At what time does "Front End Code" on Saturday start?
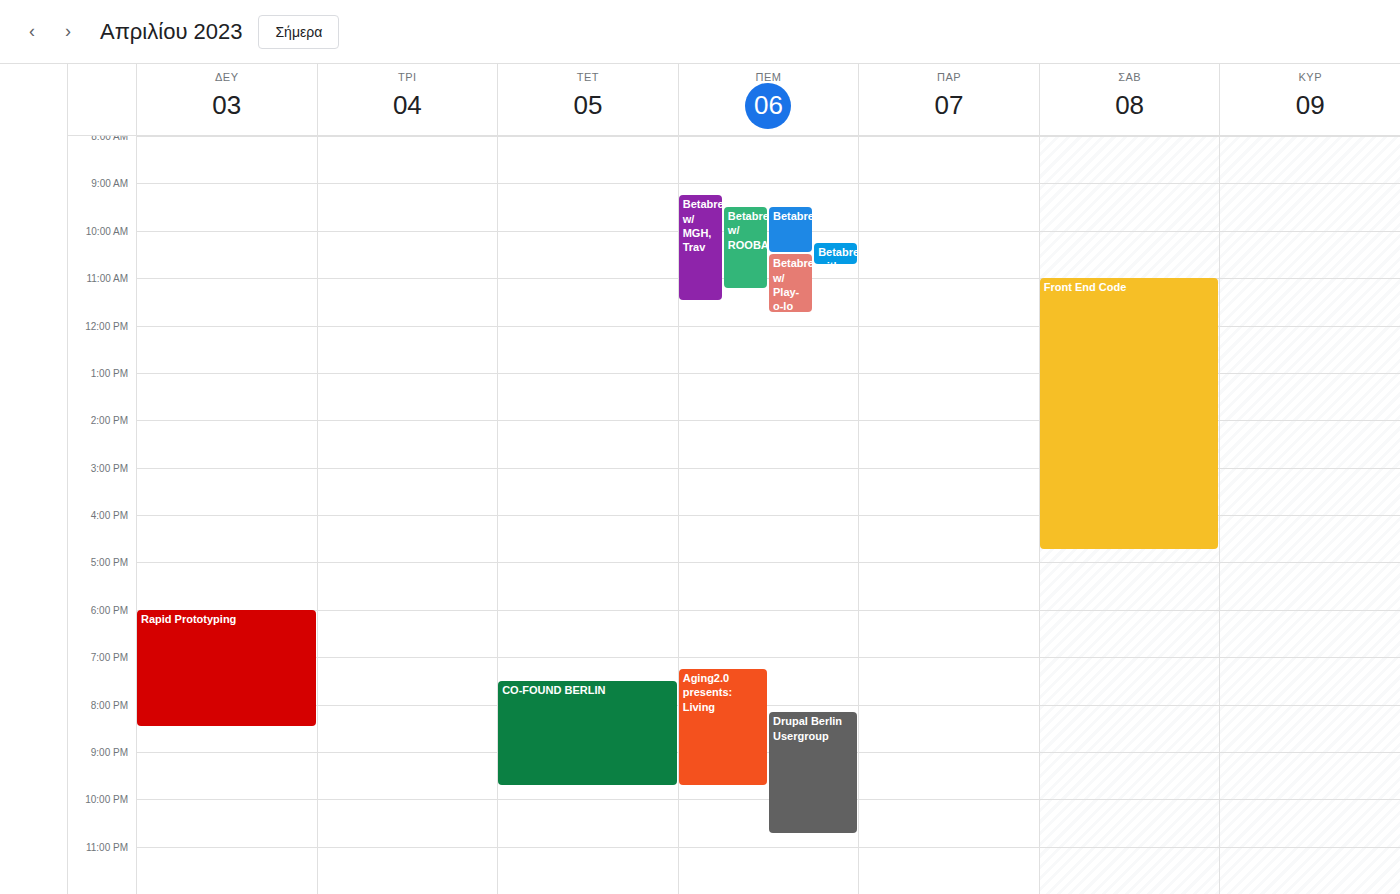
11:00 AM